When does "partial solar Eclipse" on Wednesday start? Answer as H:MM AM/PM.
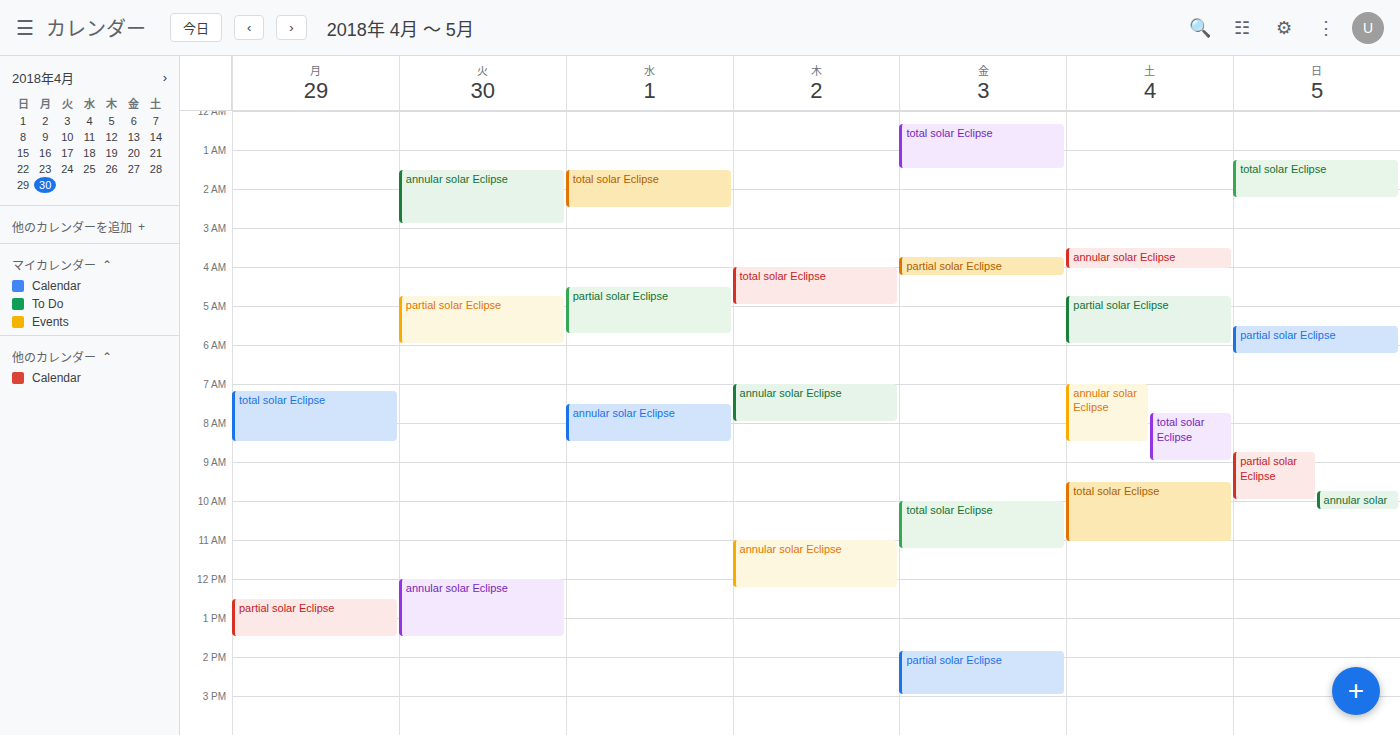
4:30 AM